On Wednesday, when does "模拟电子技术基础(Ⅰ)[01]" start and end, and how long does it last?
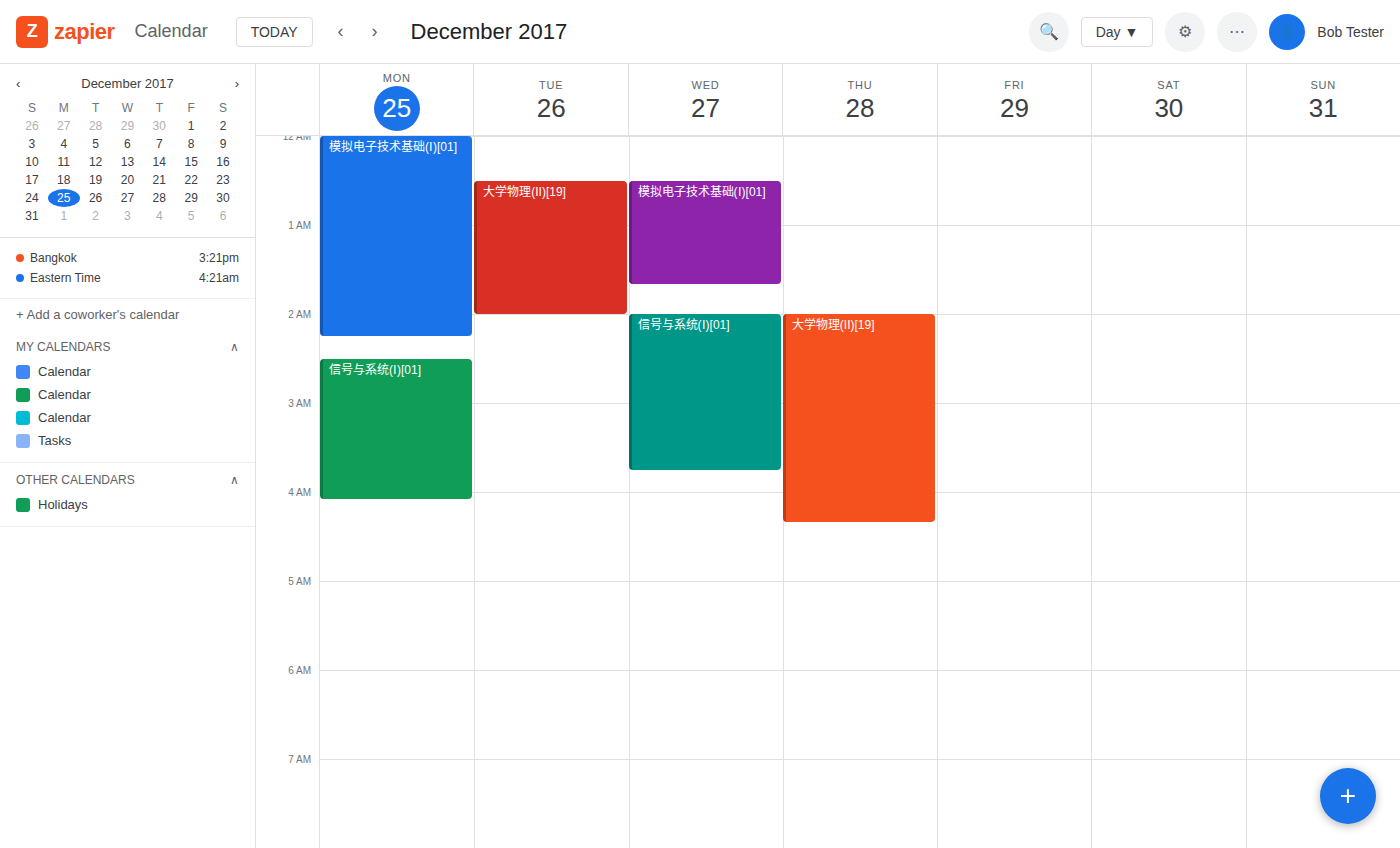
12:30 AM to 1:40 AM, 1 hour 10 minutes